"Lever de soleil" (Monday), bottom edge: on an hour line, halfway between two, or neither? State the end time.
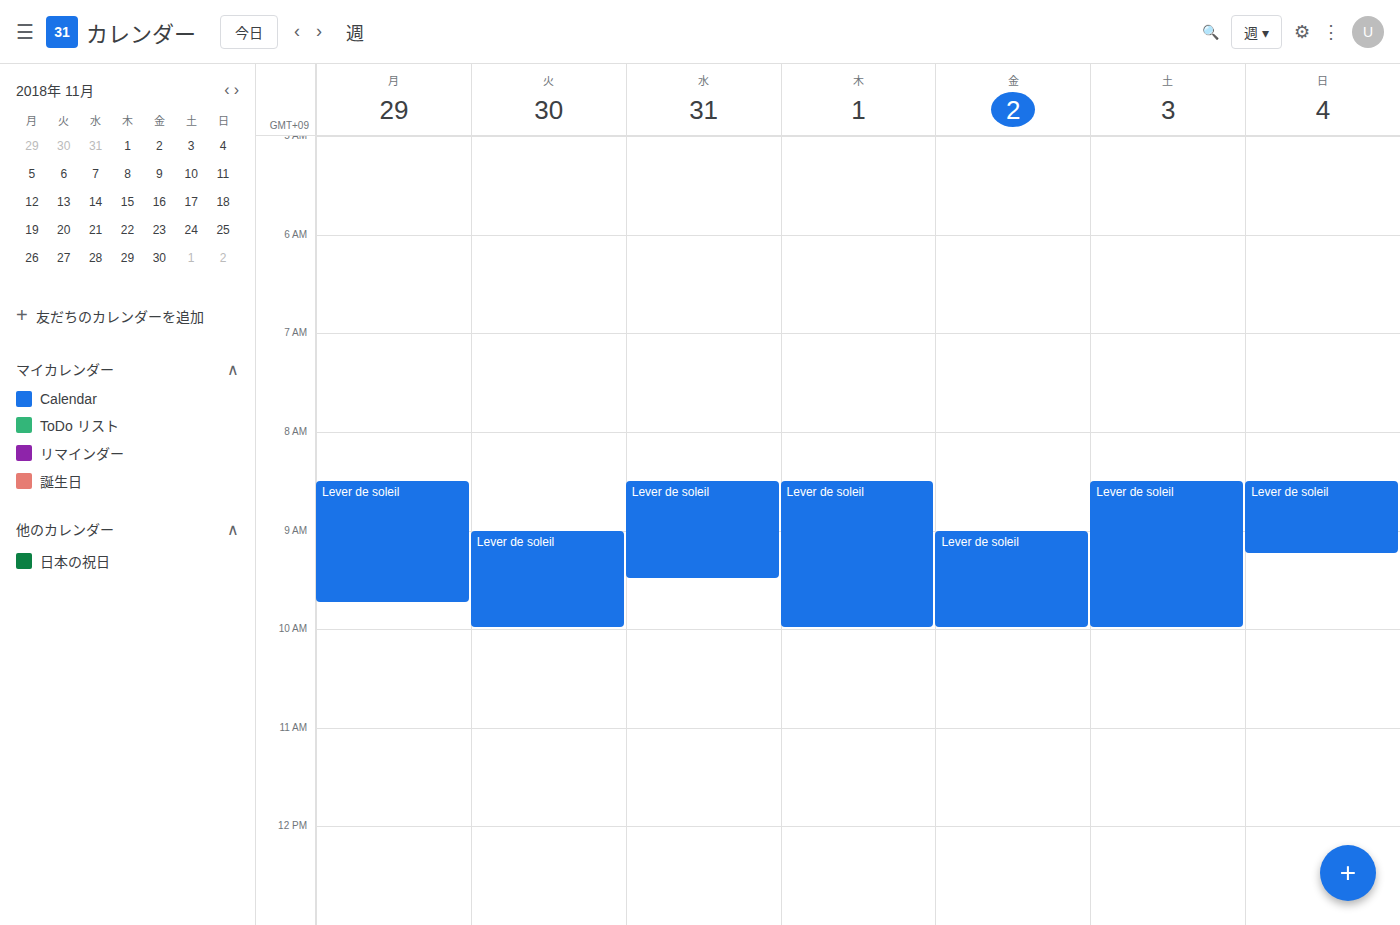
9:45 AM -- neither: three quarters of the way from the 9 AM line to the 10 AM line.